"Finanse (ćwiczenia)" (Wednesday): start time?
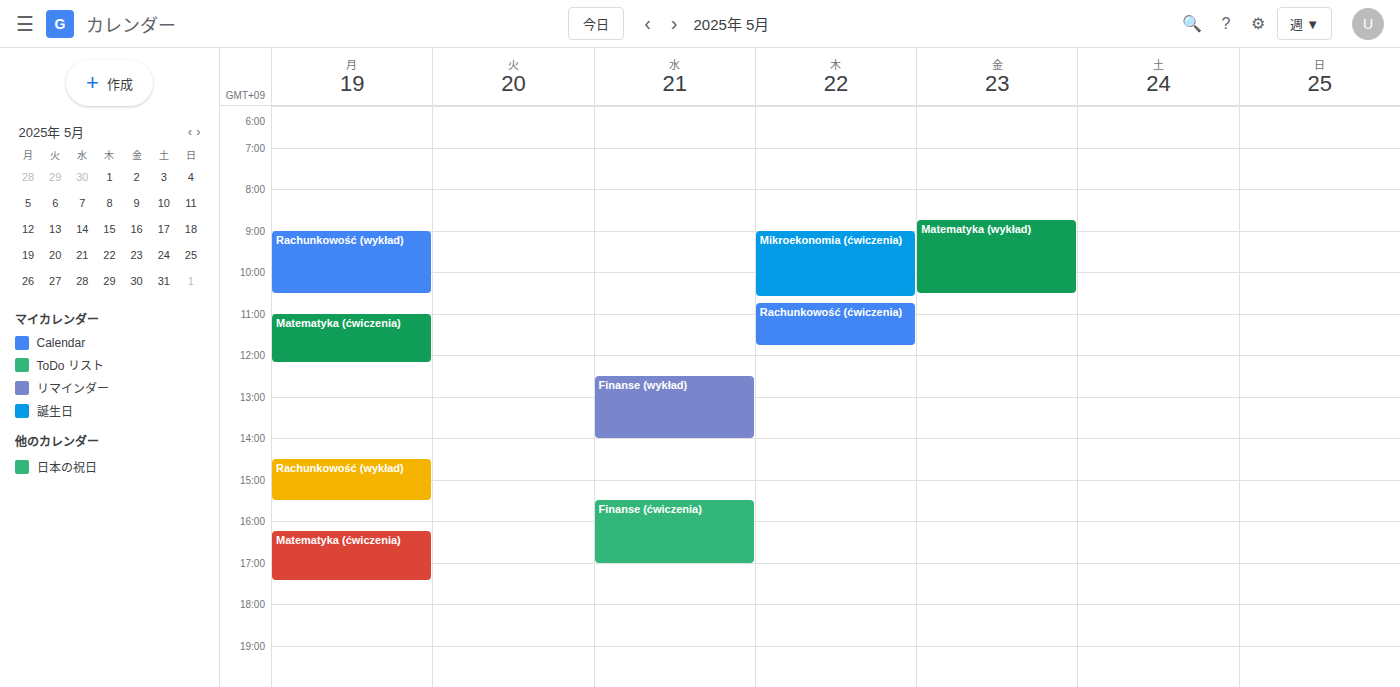
3:30 PM